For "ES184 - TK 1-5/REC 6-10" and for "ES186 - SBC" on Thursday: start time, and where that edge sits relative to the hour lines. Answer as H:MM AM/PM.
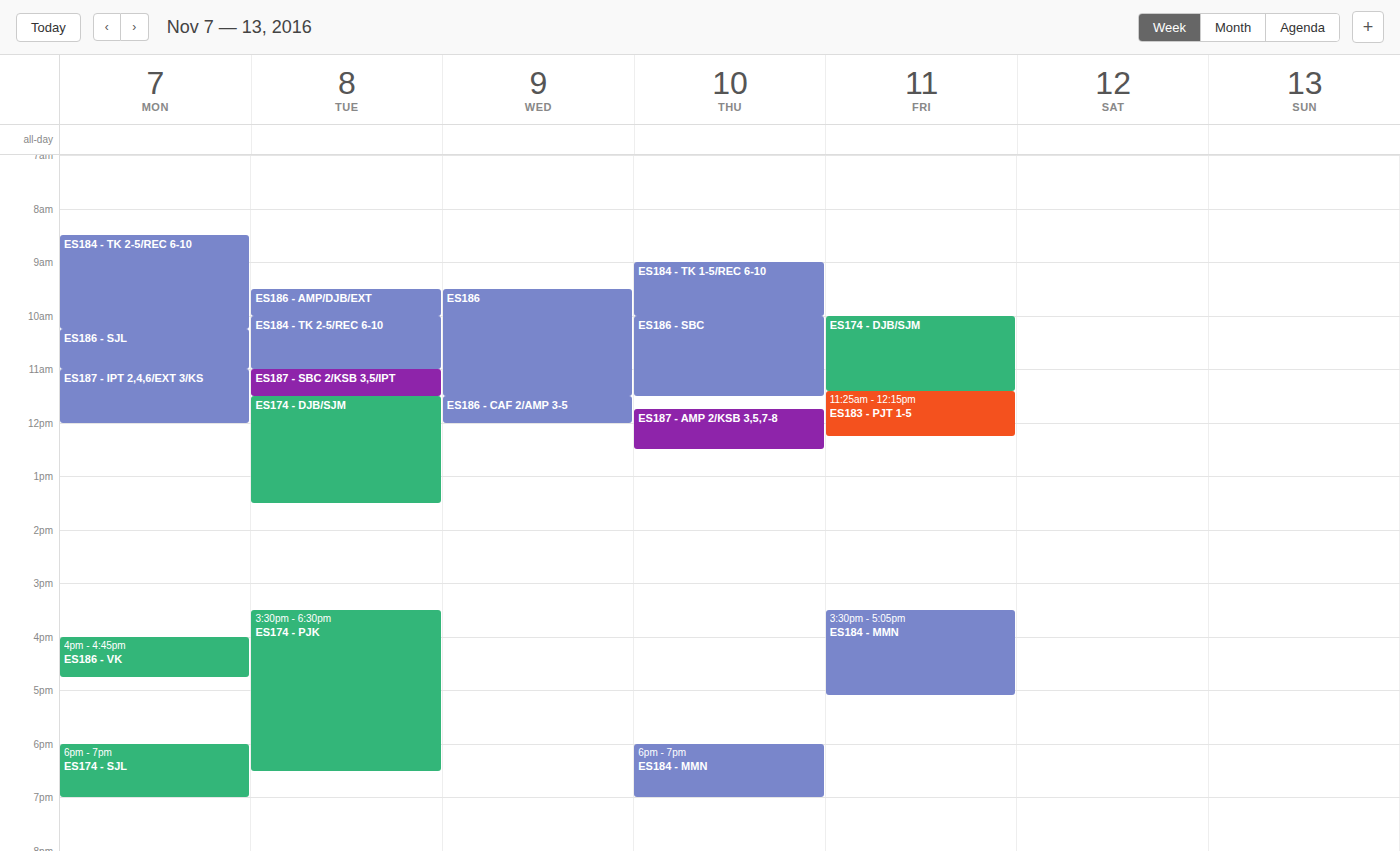
"ES184 - TK 1-5/REC 6-10": 9:00 AM, exactly on the 9 AM line. "ES186 - SBC": 10:00 AM, exactly on the 10 AM line.